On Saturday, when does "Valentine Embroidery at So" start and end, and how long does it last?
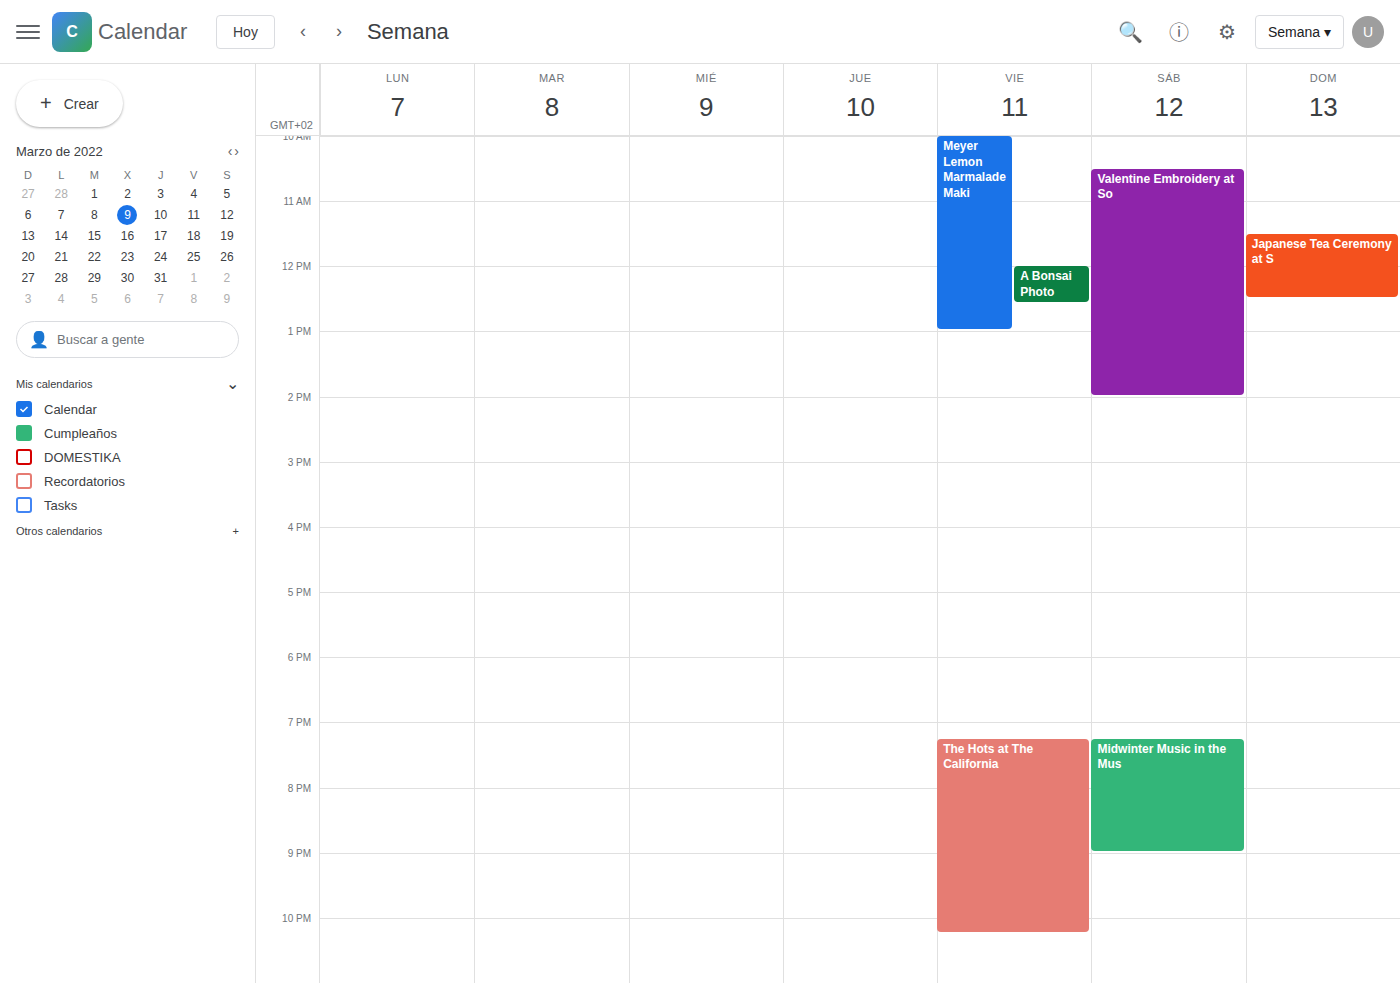
10:30 to 14:00, 3 hours 30 minutes